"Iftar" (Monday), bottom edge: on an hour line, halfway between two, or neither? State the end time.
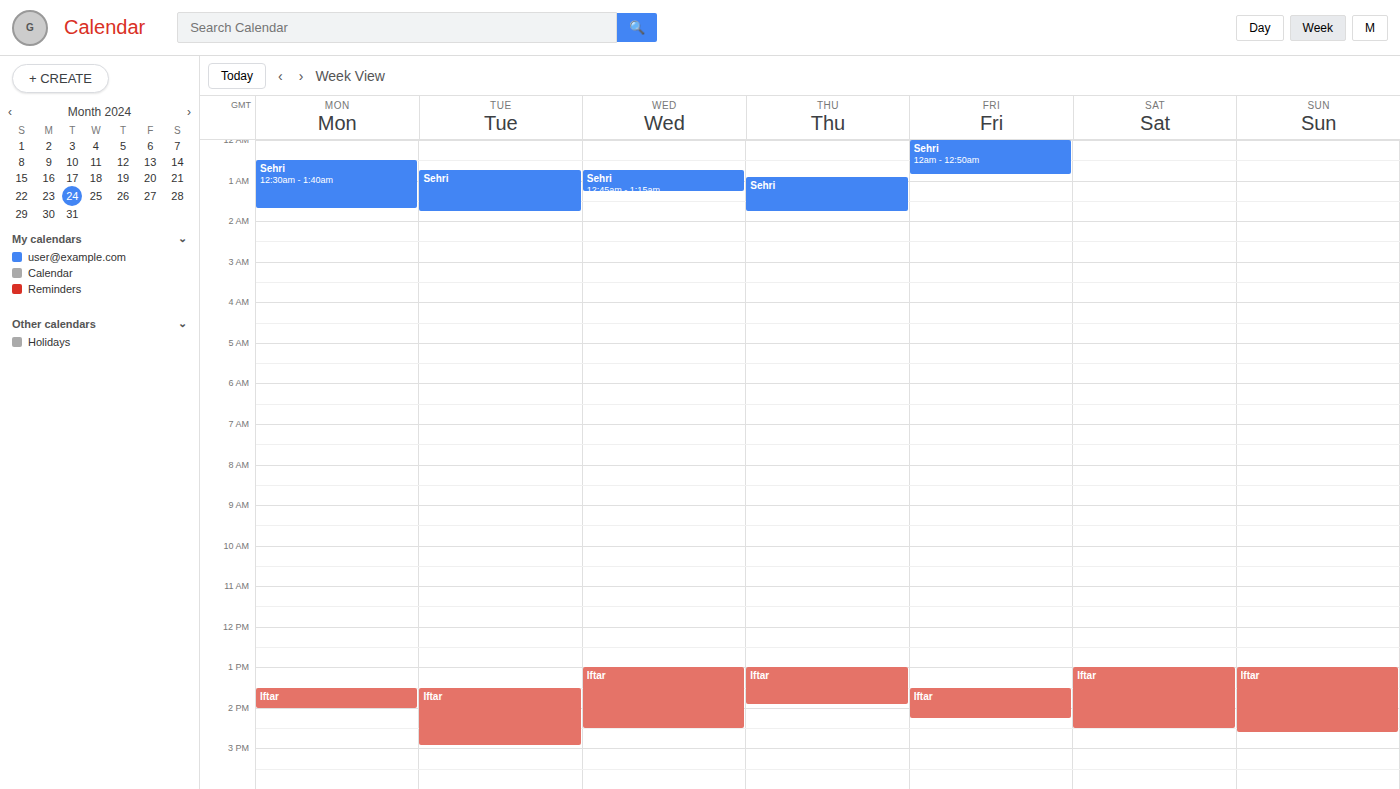
14:00 -- exactly on the 14:00 line.